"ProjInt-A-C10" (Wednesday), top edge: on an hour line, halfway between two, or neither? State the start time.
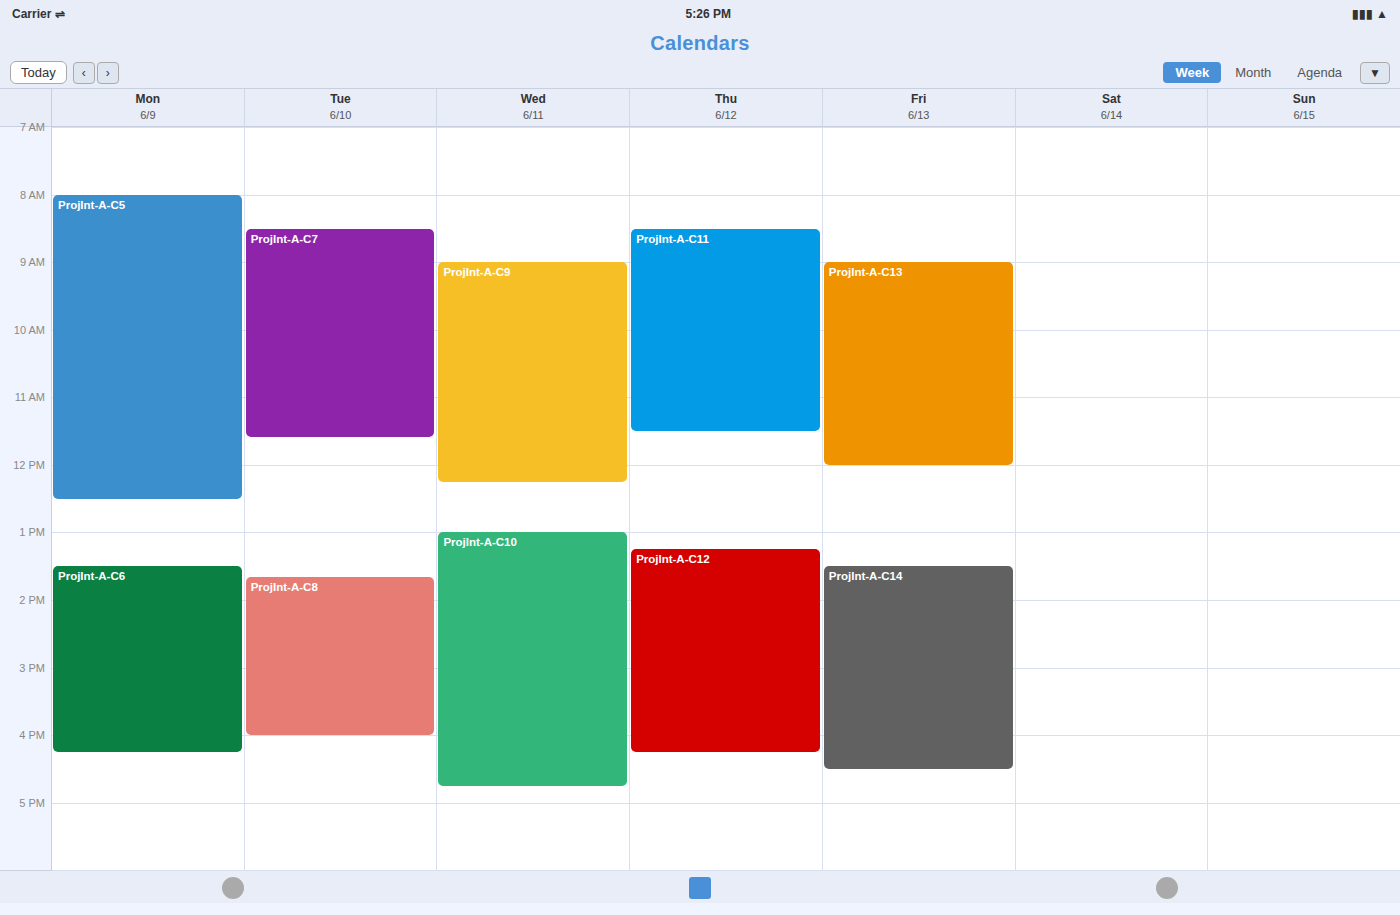
1:00 PM -- exactly on the 1 PM line.